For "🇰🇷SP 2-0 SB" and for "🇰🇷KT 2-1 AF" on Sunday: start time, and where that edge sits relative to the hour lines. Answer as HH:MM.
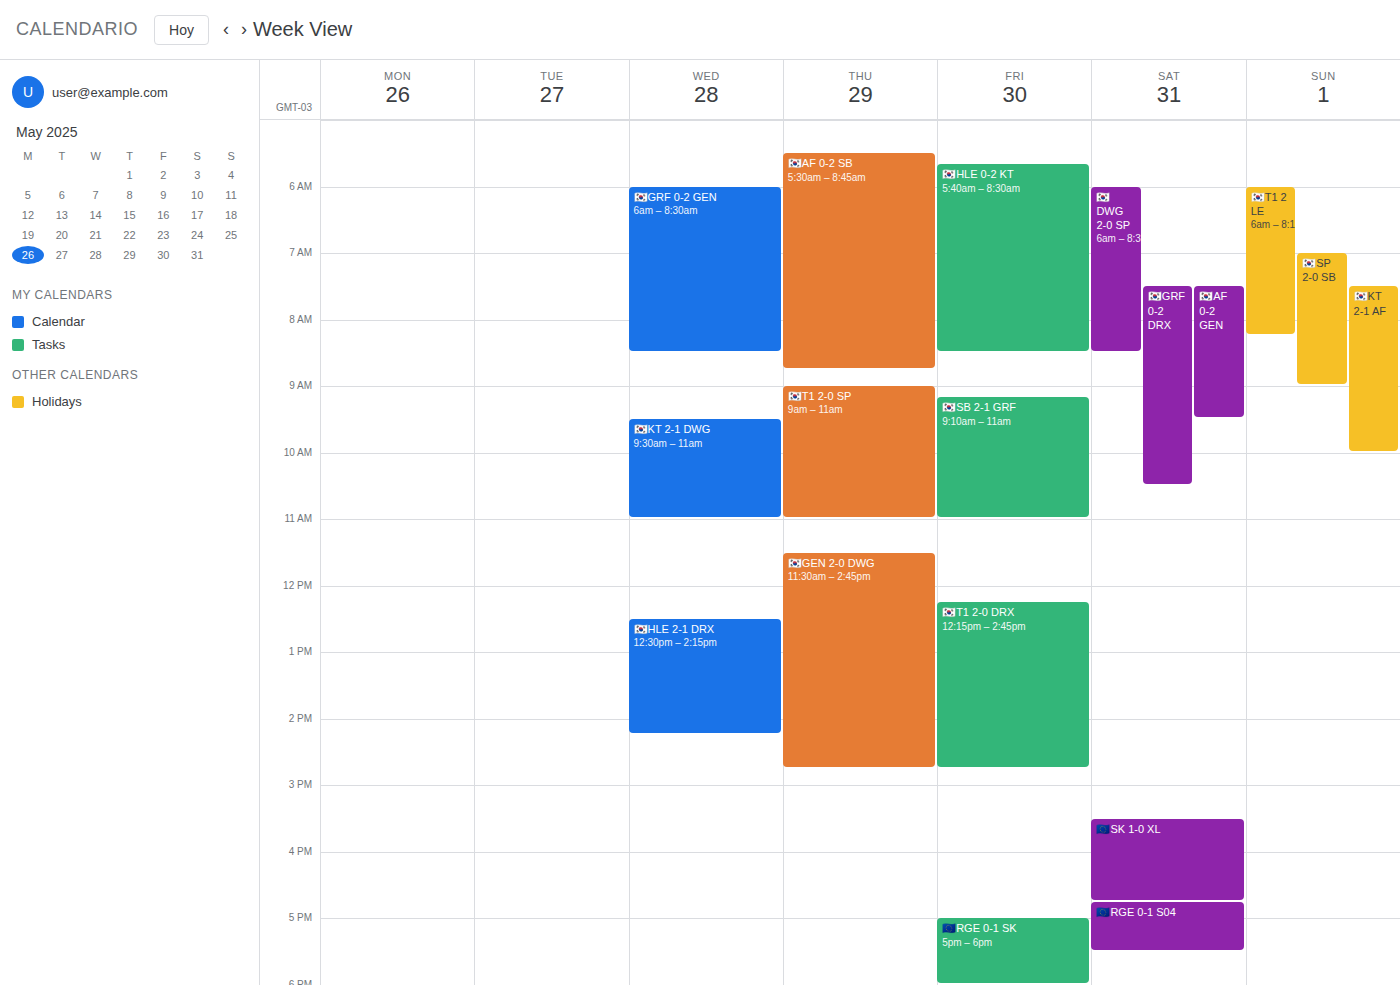
"🇰🇷SP 2-0 SB": 07:00, exactly on the 07:00 line. "🇰🇷KT 2-1 AF": 07:30, halfway between the 07:00 and 08:00 lines.